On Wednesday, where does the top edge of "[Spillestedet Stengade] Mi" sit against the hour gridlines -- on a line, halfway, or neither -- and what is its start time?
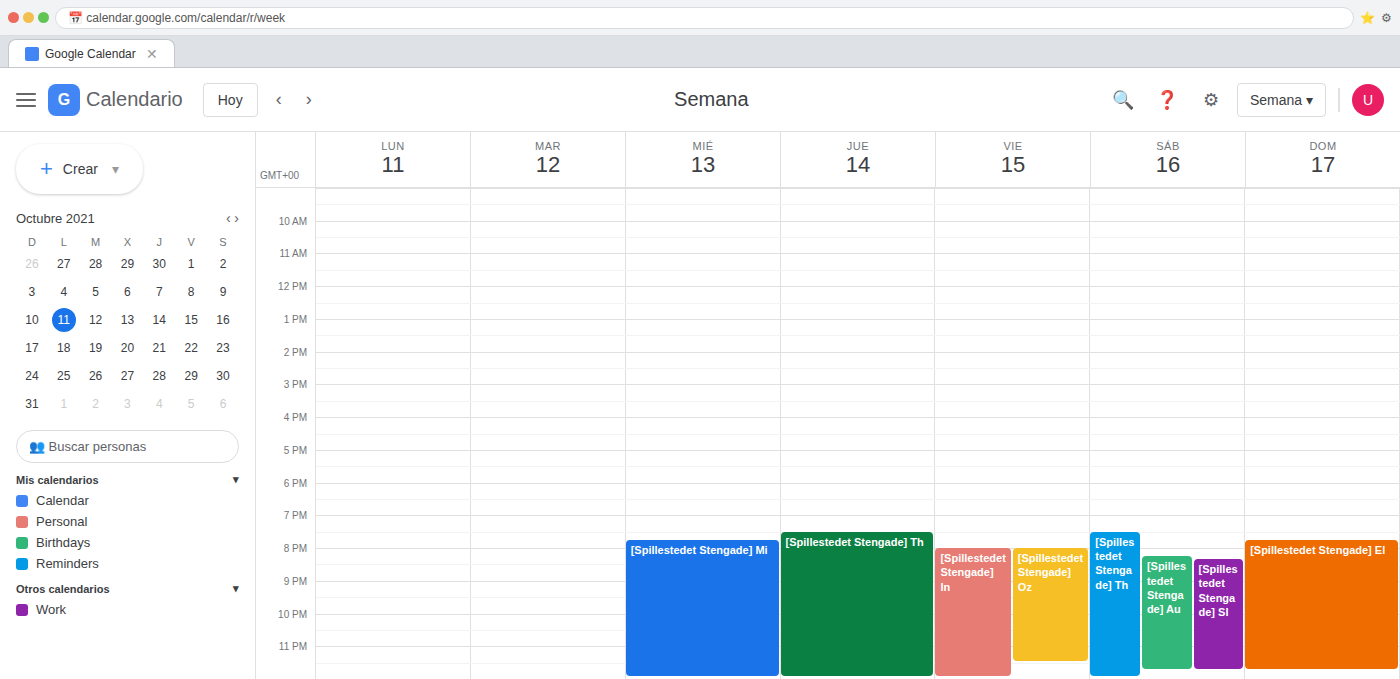
19:45 -- neither: three quarters of the way from the 19:00 line to the 20:00 line.